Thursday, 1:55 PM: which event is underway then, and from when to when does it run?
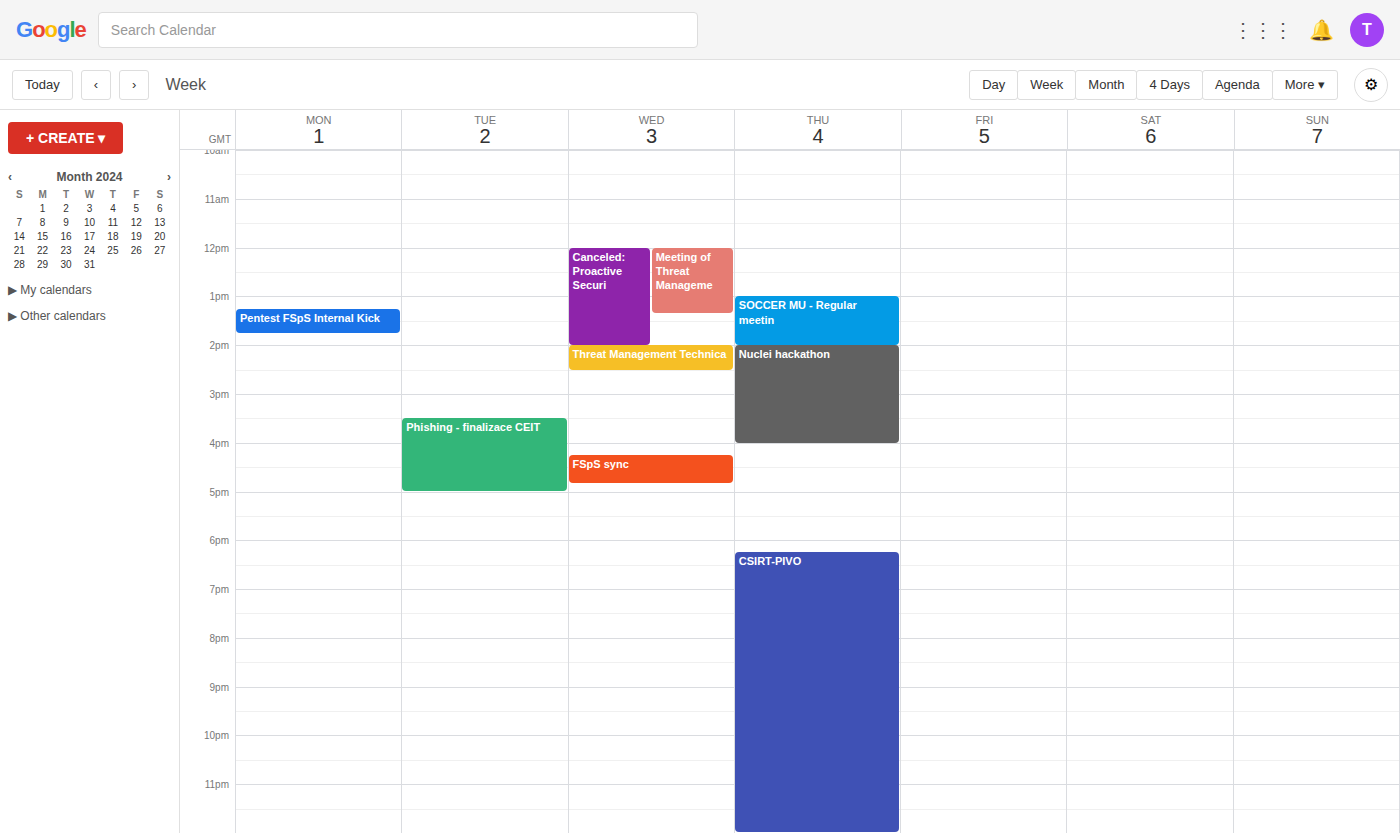
"SOCCER MU - Regular meetin", 1:00 PM to 2:00 PM